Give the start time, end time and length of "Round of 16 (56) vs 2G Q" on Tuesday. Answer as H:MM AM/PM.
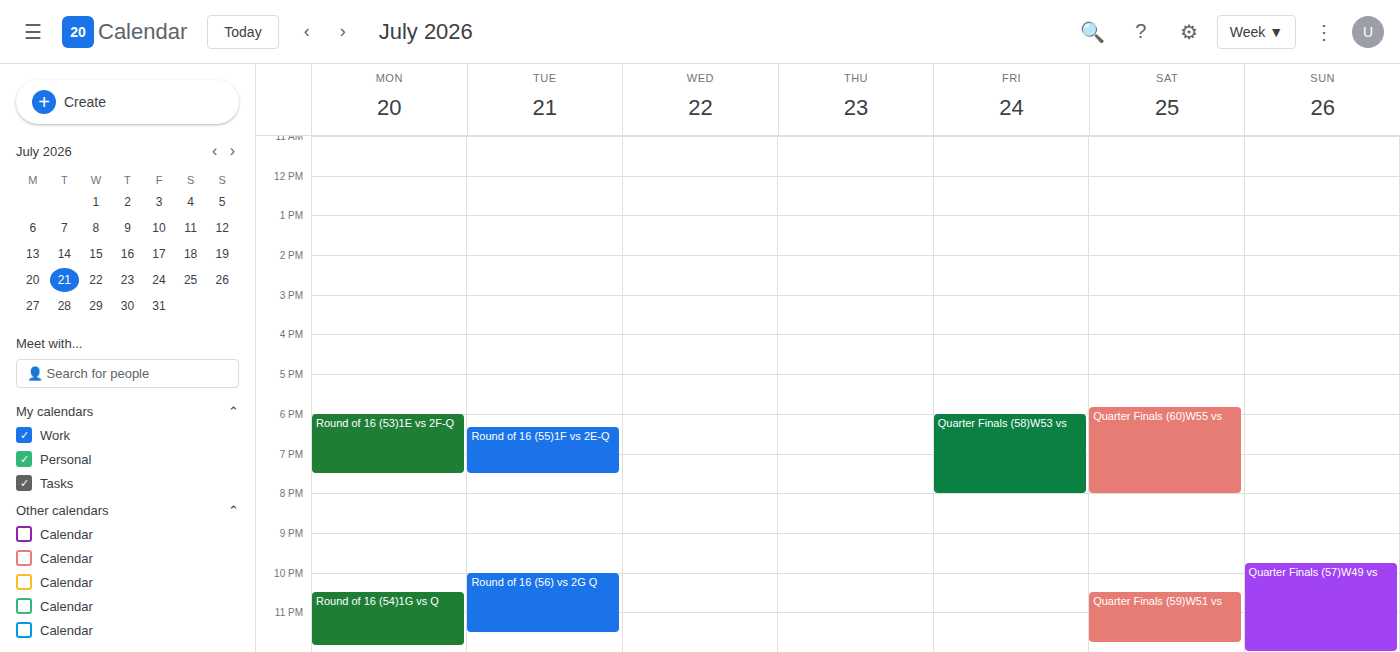
10:00 PM to 11:30 PM, 1 hour 30 minutes